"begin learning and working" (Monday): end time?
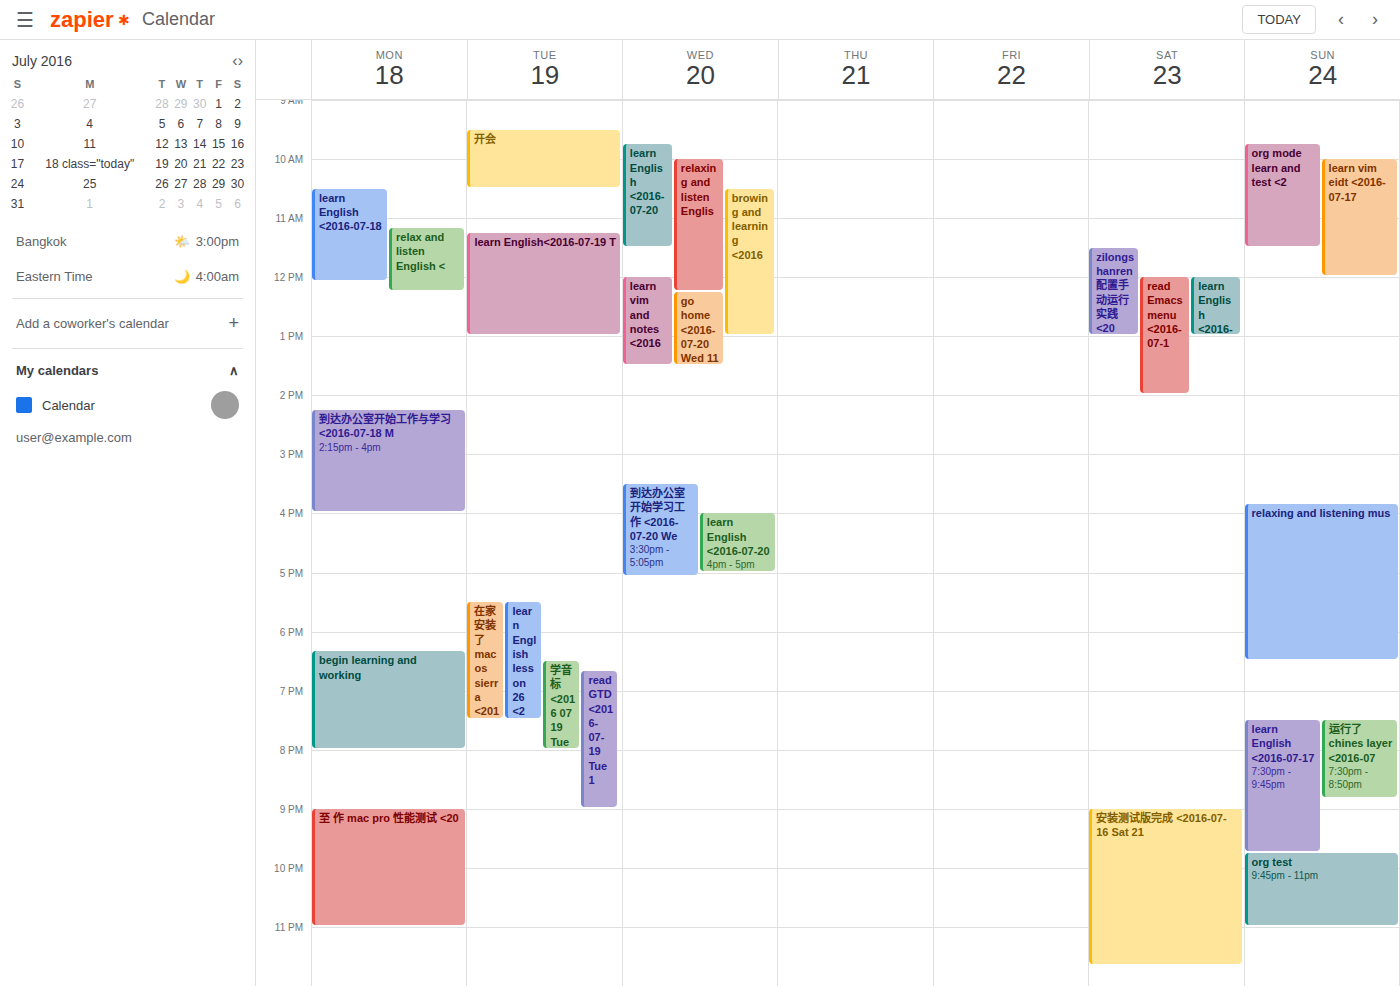
8:00 PM